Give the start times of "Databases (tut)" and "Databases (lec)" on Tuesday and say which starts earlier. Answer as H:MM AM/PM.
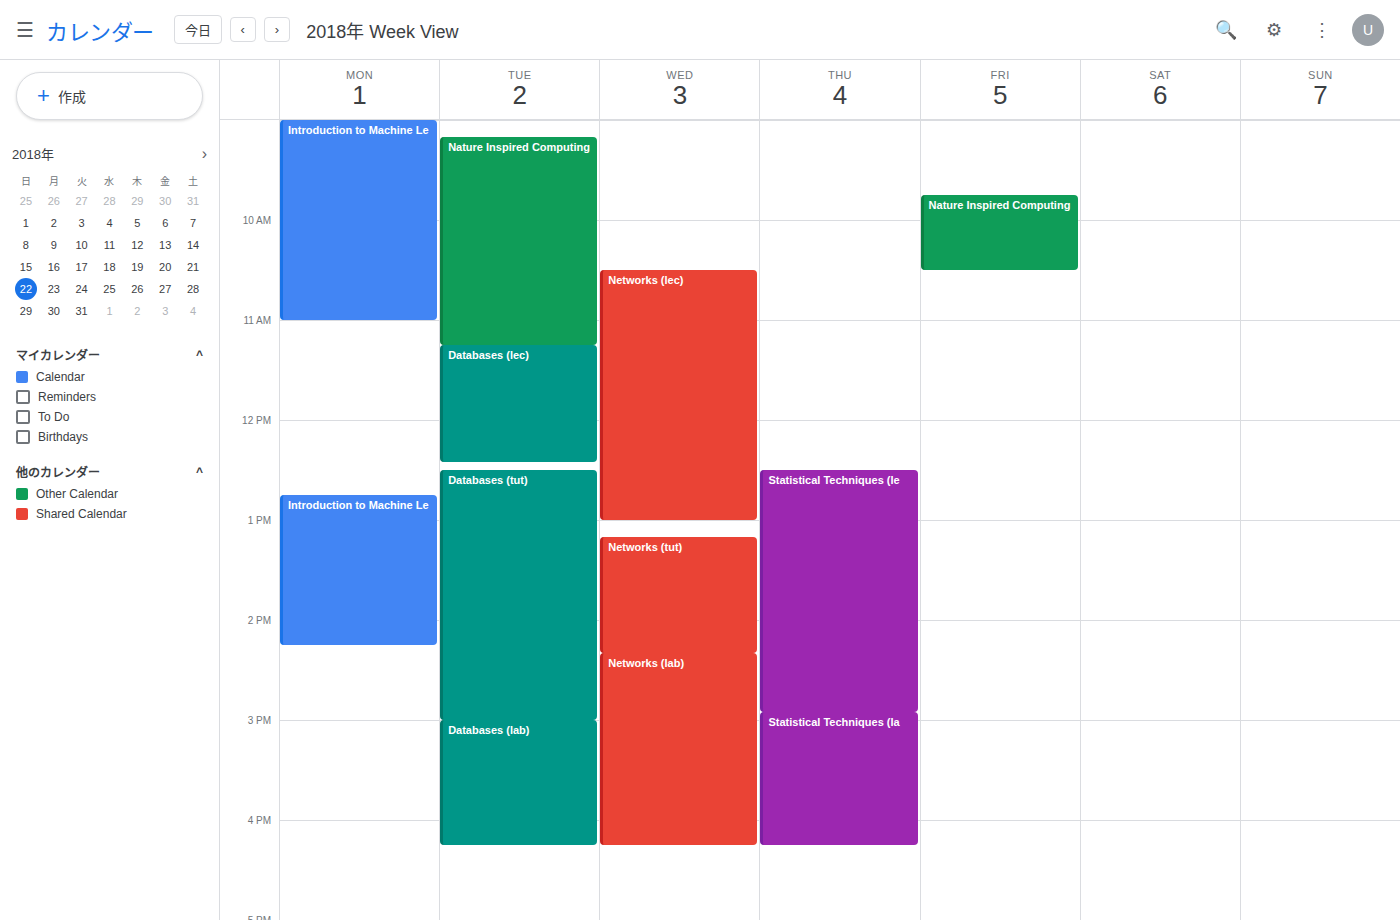
"Databases (lec)" 11:15 AM; "Databases (tut)" 12:30 PM.